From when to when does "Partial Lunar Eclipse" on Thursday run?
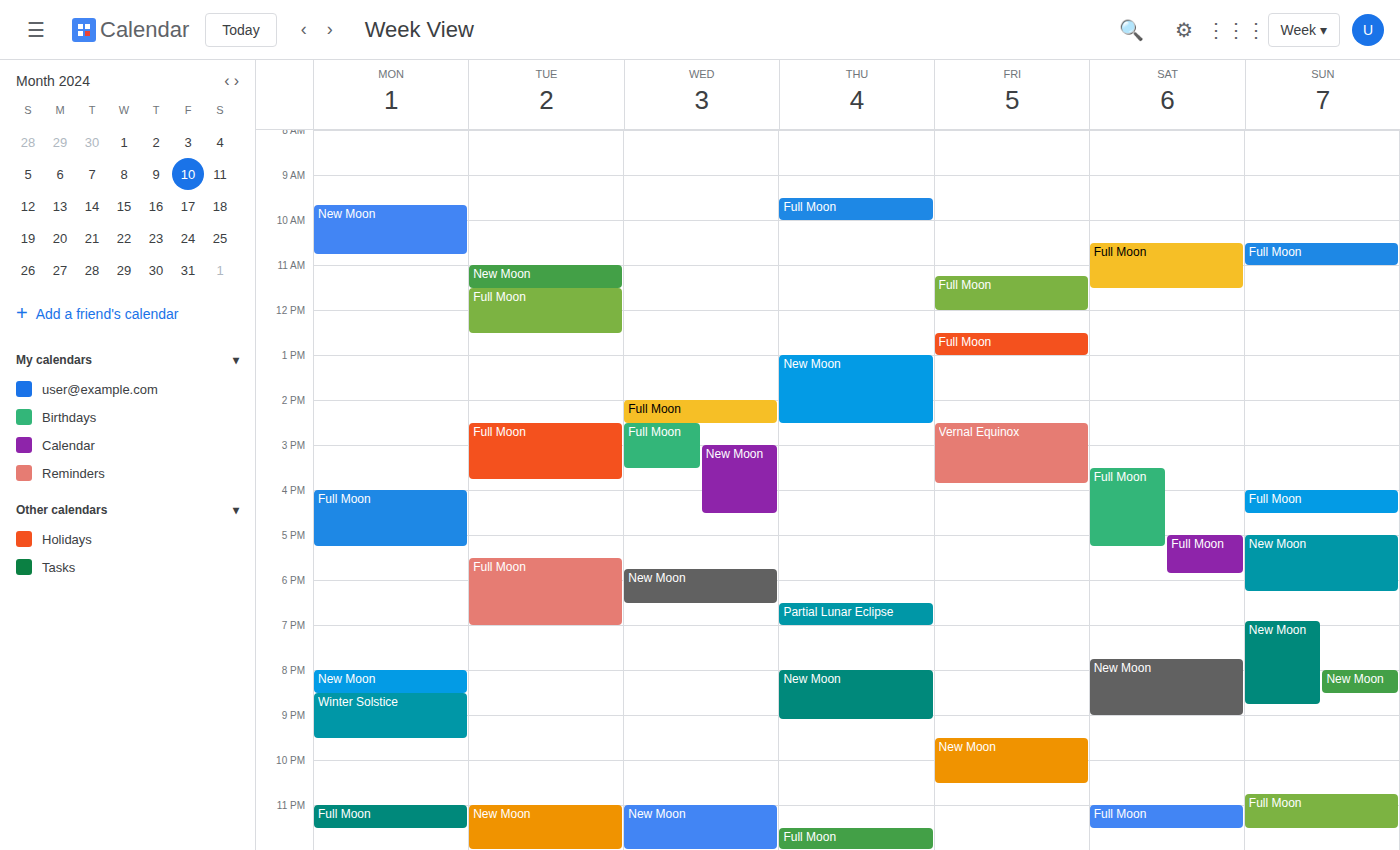
6:30 PM to 7:00 PM